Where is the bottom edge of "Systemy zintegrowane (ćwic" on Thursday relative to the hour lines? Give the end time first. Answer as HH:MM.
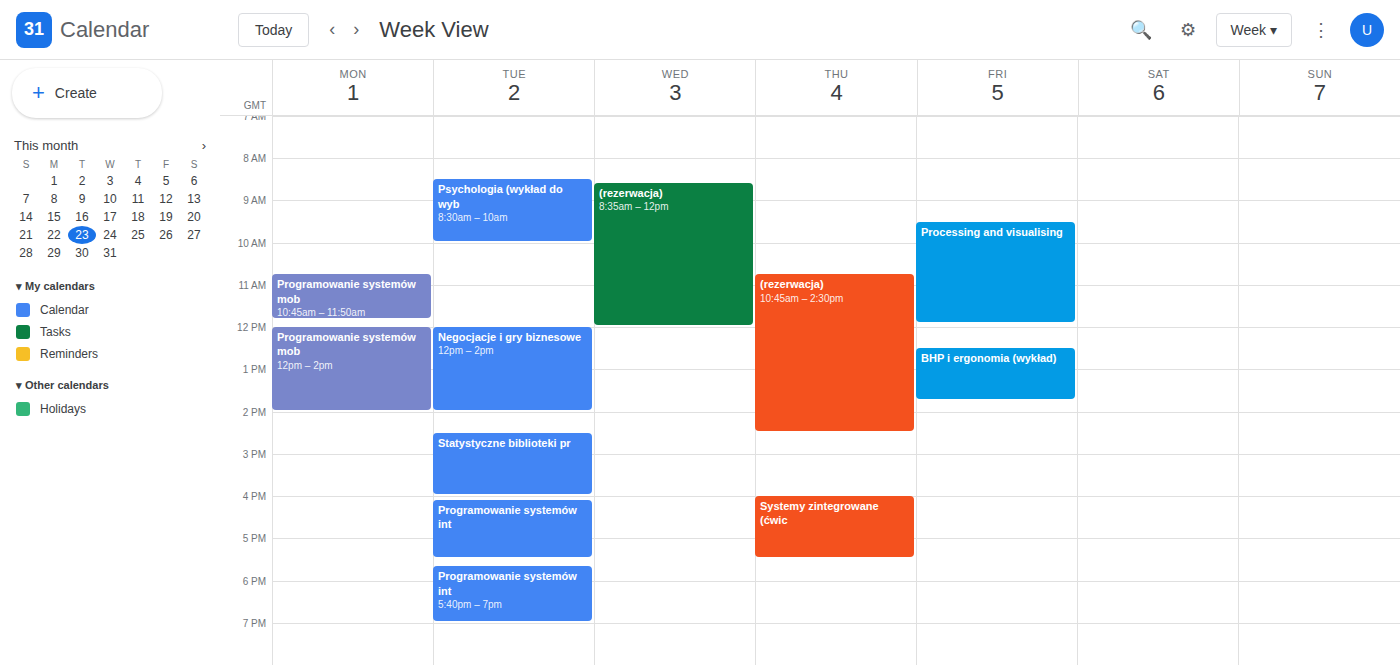
17:30 -- halfway between the 17:00 and 18:00 lines.